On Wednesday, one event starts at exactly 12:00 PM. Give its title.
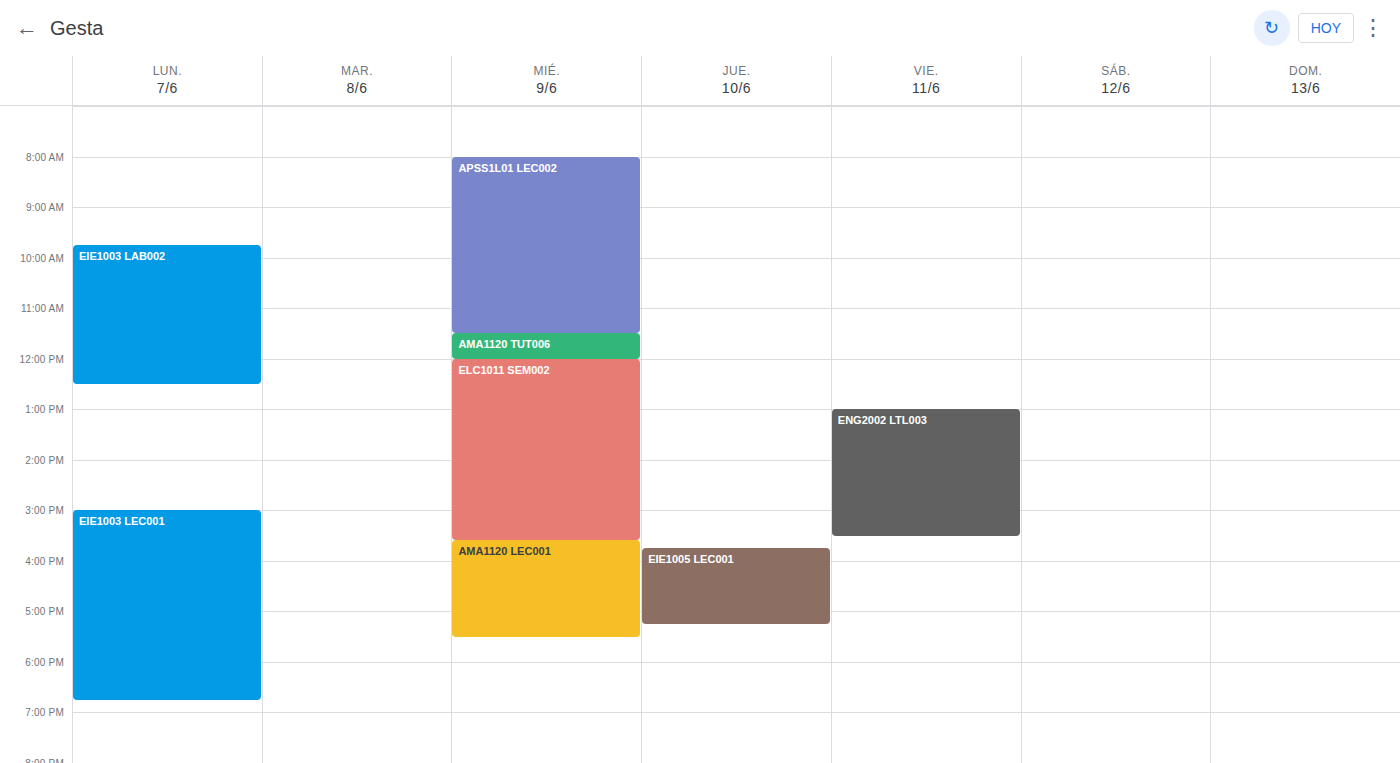
"ELC1011 SEM002"